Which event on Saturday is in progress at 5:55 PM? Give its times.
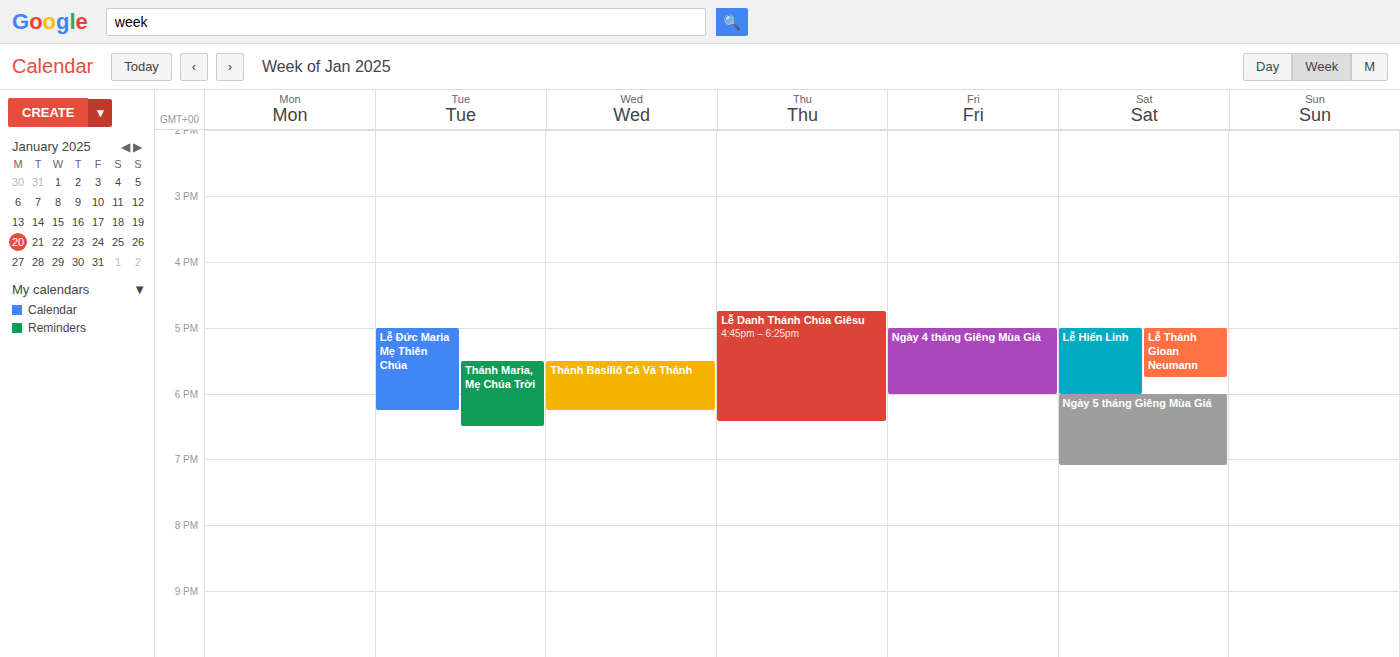
"Lễ Hiển Linh", 5:00 PM to 6:00 PM